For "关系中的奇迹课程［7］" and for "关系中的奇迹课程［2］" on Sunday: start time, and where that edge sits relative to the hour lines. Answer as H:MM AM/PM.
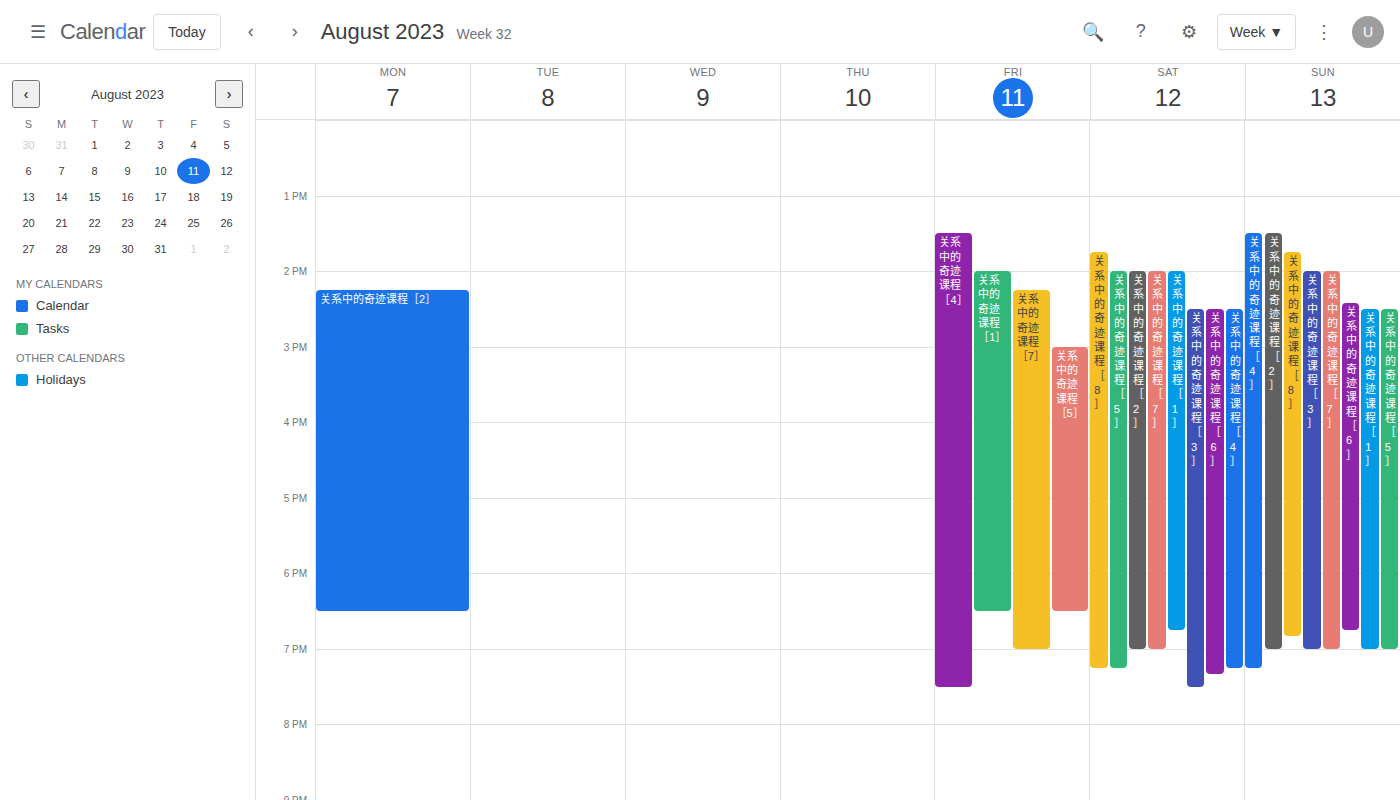
"关系中的奇迹课程［7］": 2:00 PM, exactly on the 2 PM line. "关系中的奇迹课程［2］": 1:30 PM, halfway between the 1 PM and 2 PM lines.